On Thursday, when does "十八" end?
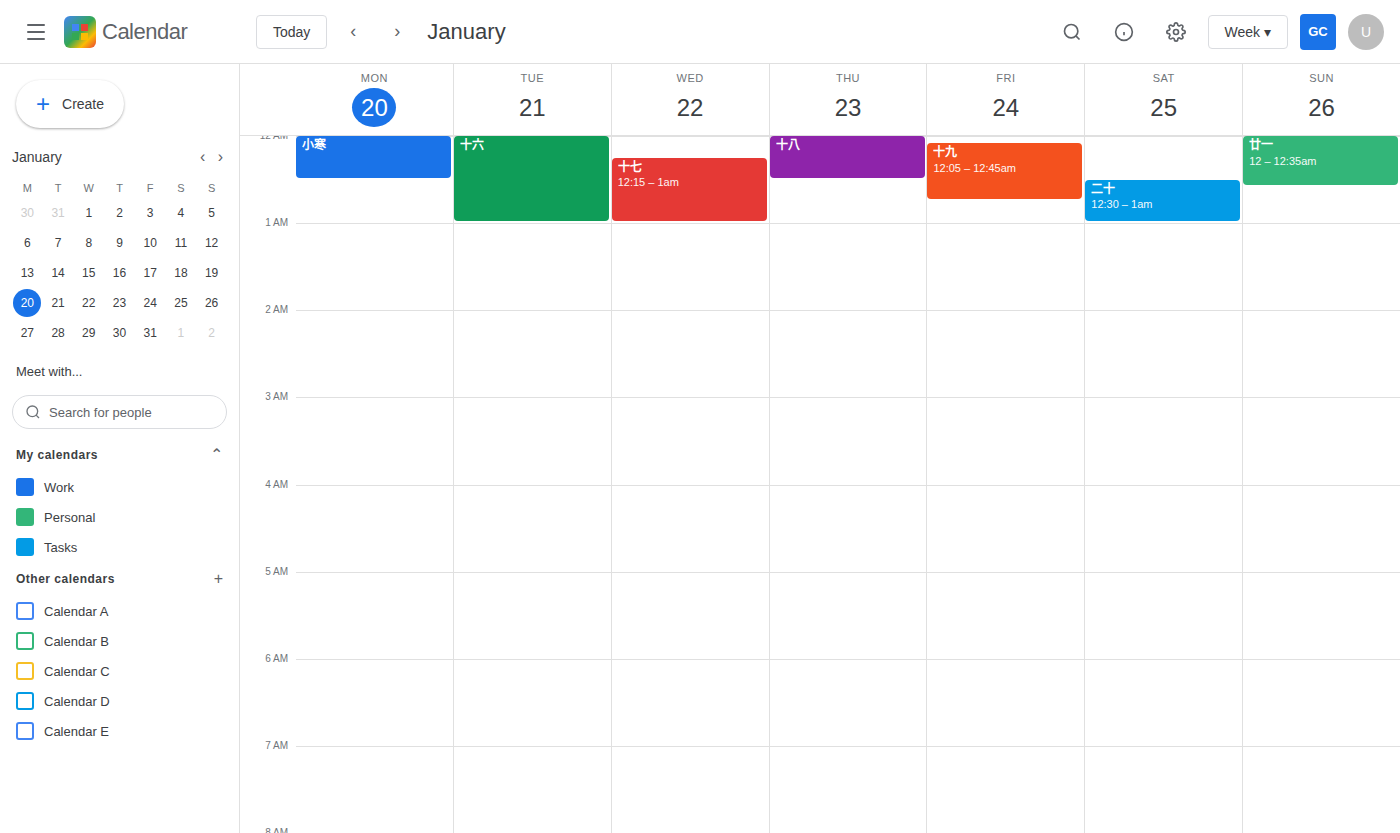
12:30 AM